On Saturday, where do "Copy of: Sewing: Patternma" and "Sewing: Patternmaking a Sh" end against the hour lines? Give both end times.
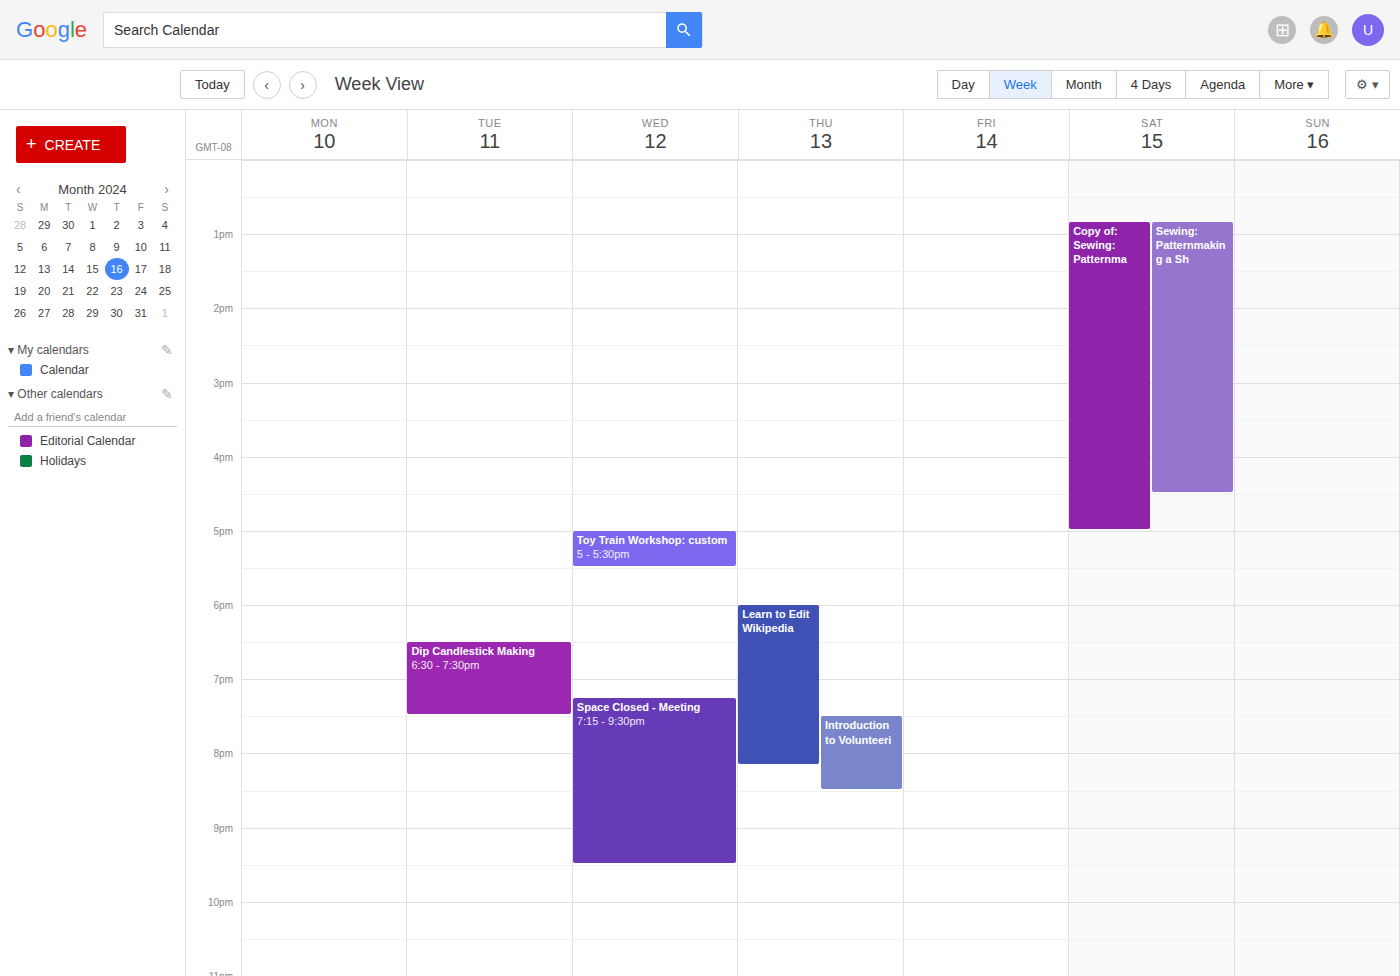
"Copy of: Sewing: Patternma": 5:00 PM, exactly on the 5 PM line. "Sewing: Patternmaking a Sh": 4:30 PM, halfway between the 4 PM and 5 PM lines.